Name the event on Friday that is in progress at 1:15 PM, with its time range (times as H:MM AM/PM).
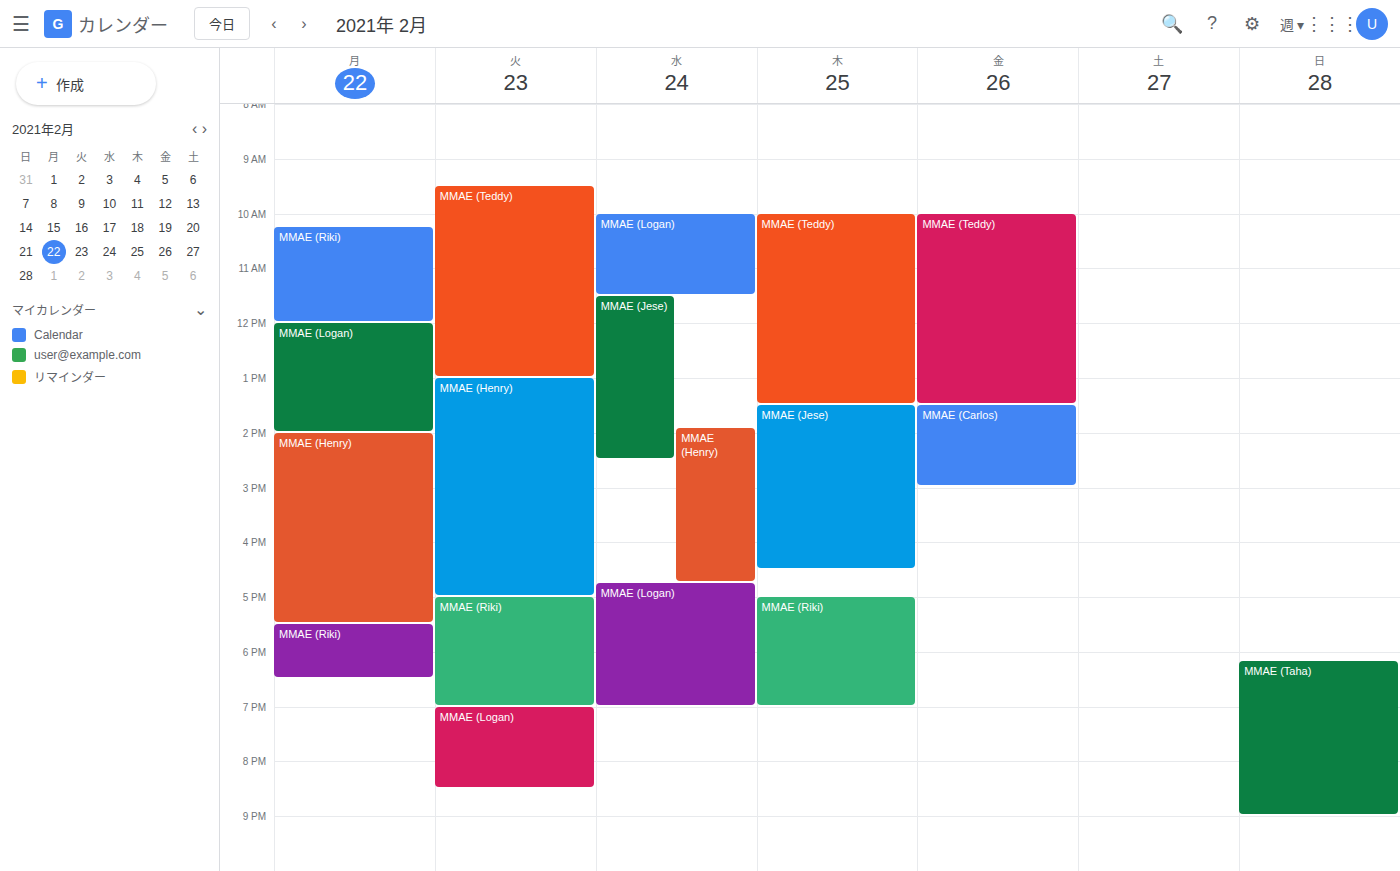
"MMAE (Teddy)", 10:00 AM to 1:30 PM